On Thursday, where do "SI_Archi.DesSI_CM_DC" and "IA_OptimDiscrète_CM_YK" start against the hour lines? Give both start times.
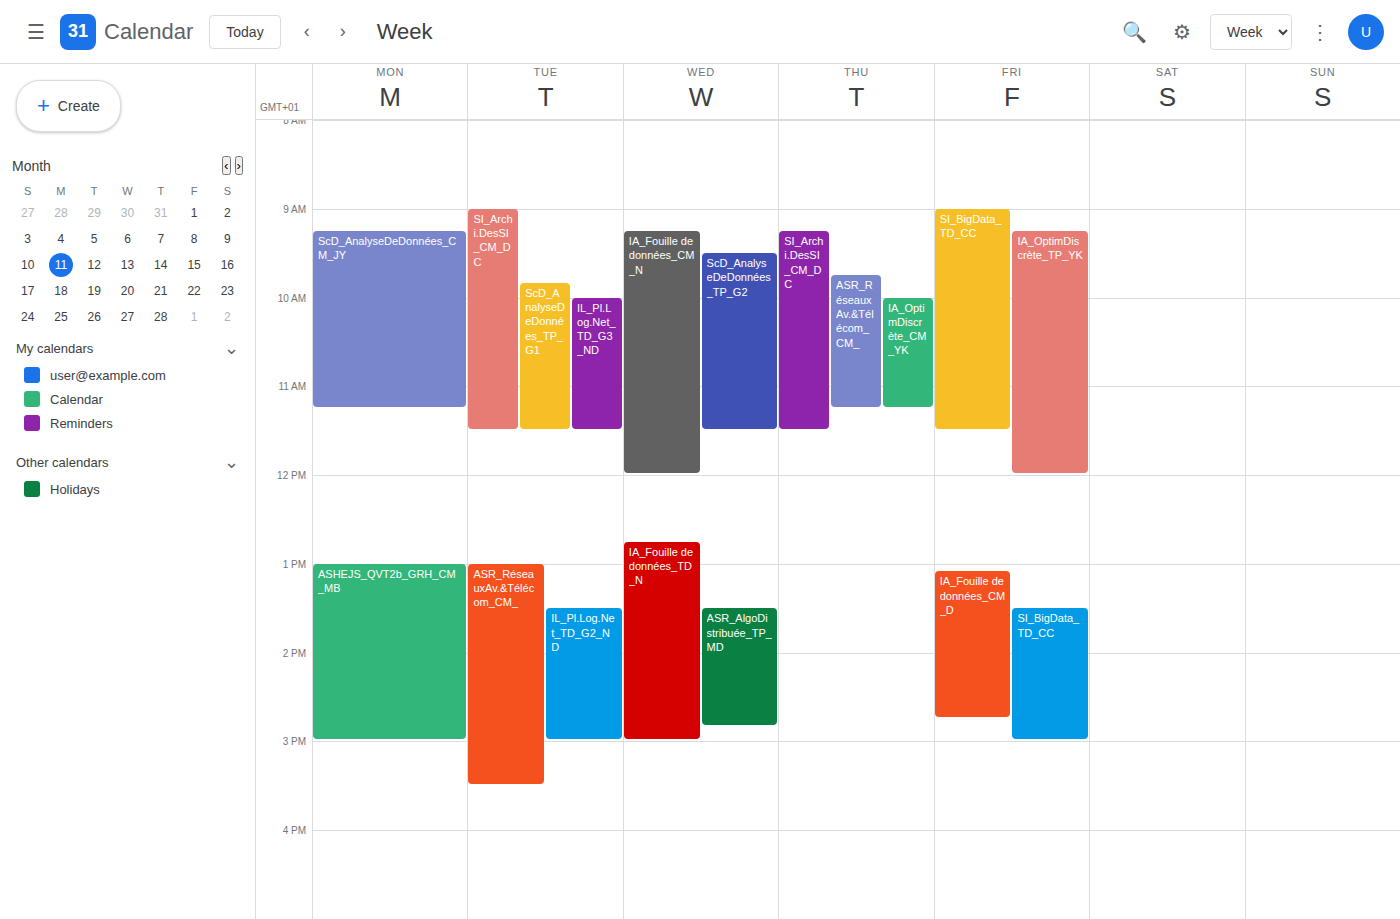
"SI_Archi.DesSI_CM_DC": 9:15 AM, neither: a quarter of the way from the 9 AM line to the 10 AM line. "IA_OptimDiscrète_CM_YK": 10:00 AM, exactly on the 10 AM line.